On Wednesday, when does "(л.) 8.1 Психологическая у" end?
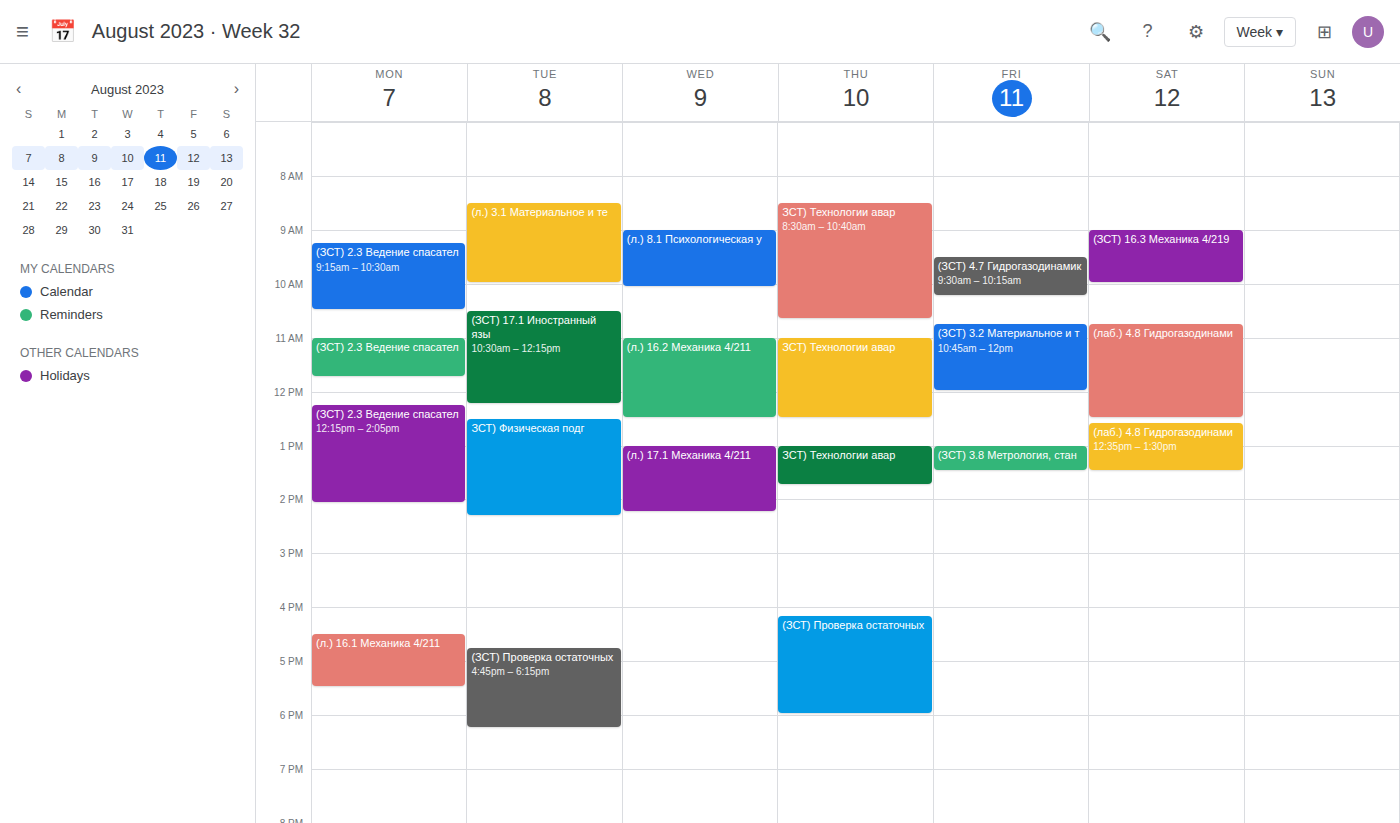
10:05 AM